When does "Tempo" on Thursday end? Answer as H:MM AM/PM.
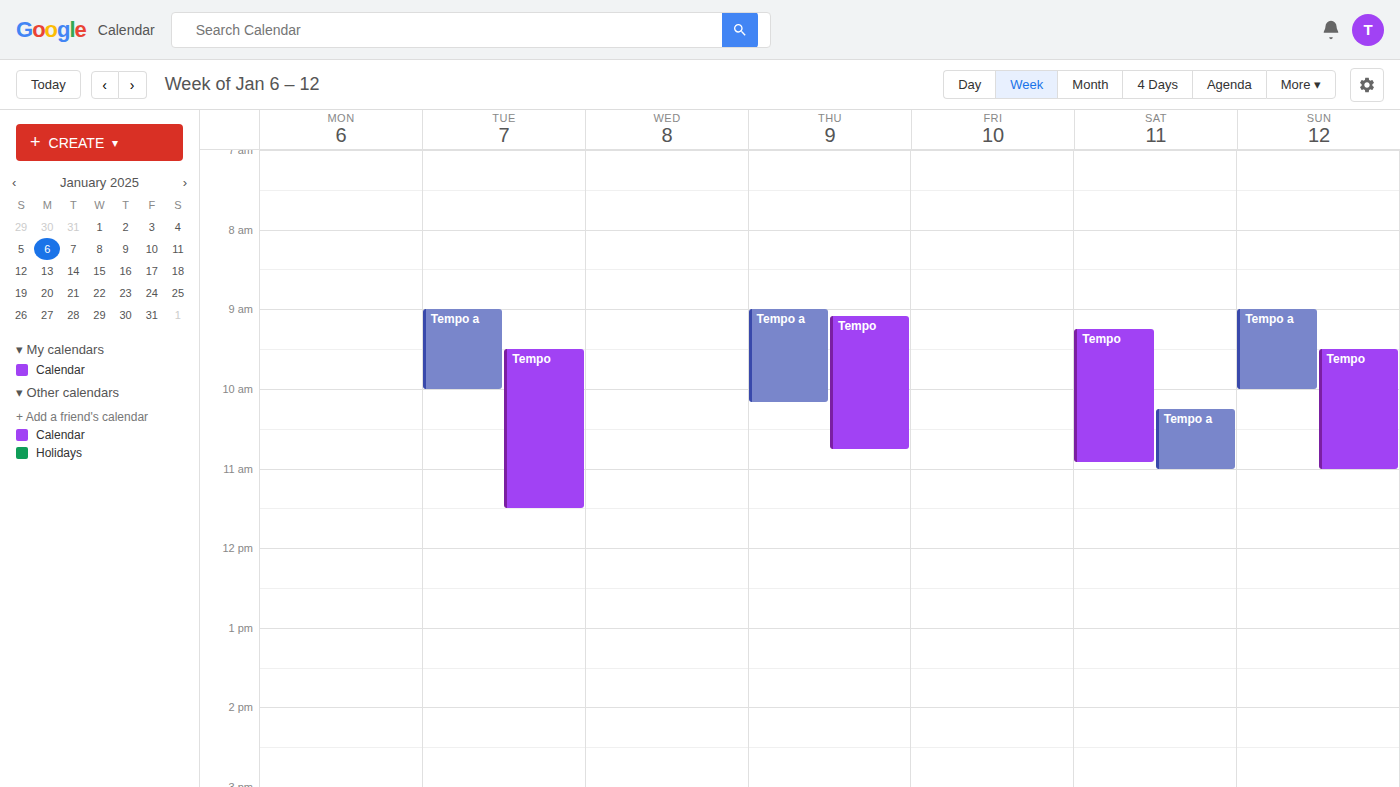
10:45 AM